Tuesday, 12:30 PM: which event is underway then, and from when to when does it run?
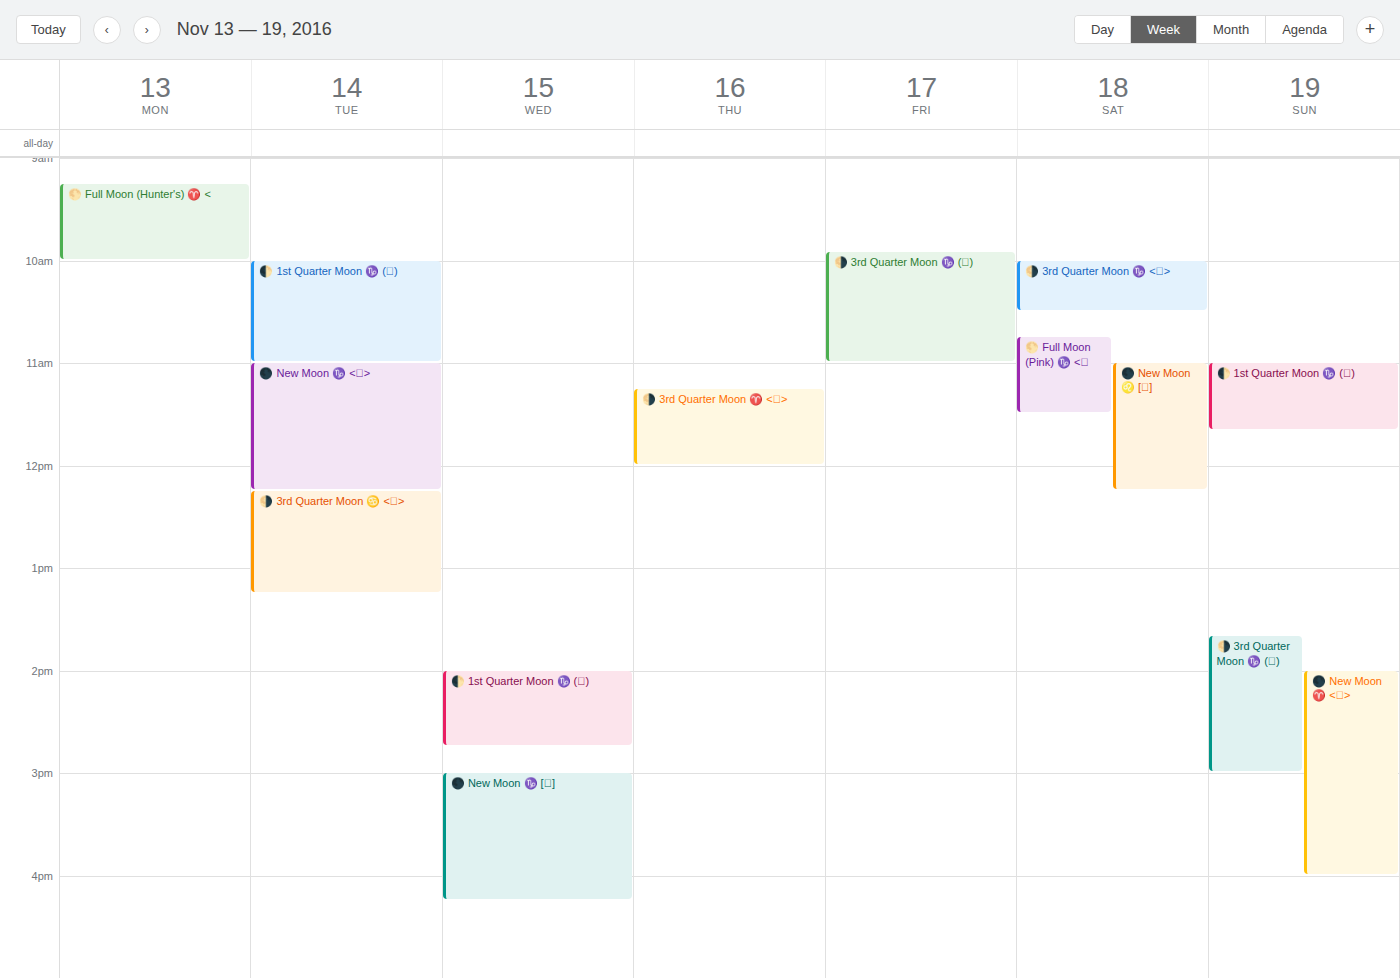
"🌗 3rd Quarter Moon ♋ <🜄>", 12:15 PM to 1:15 PM